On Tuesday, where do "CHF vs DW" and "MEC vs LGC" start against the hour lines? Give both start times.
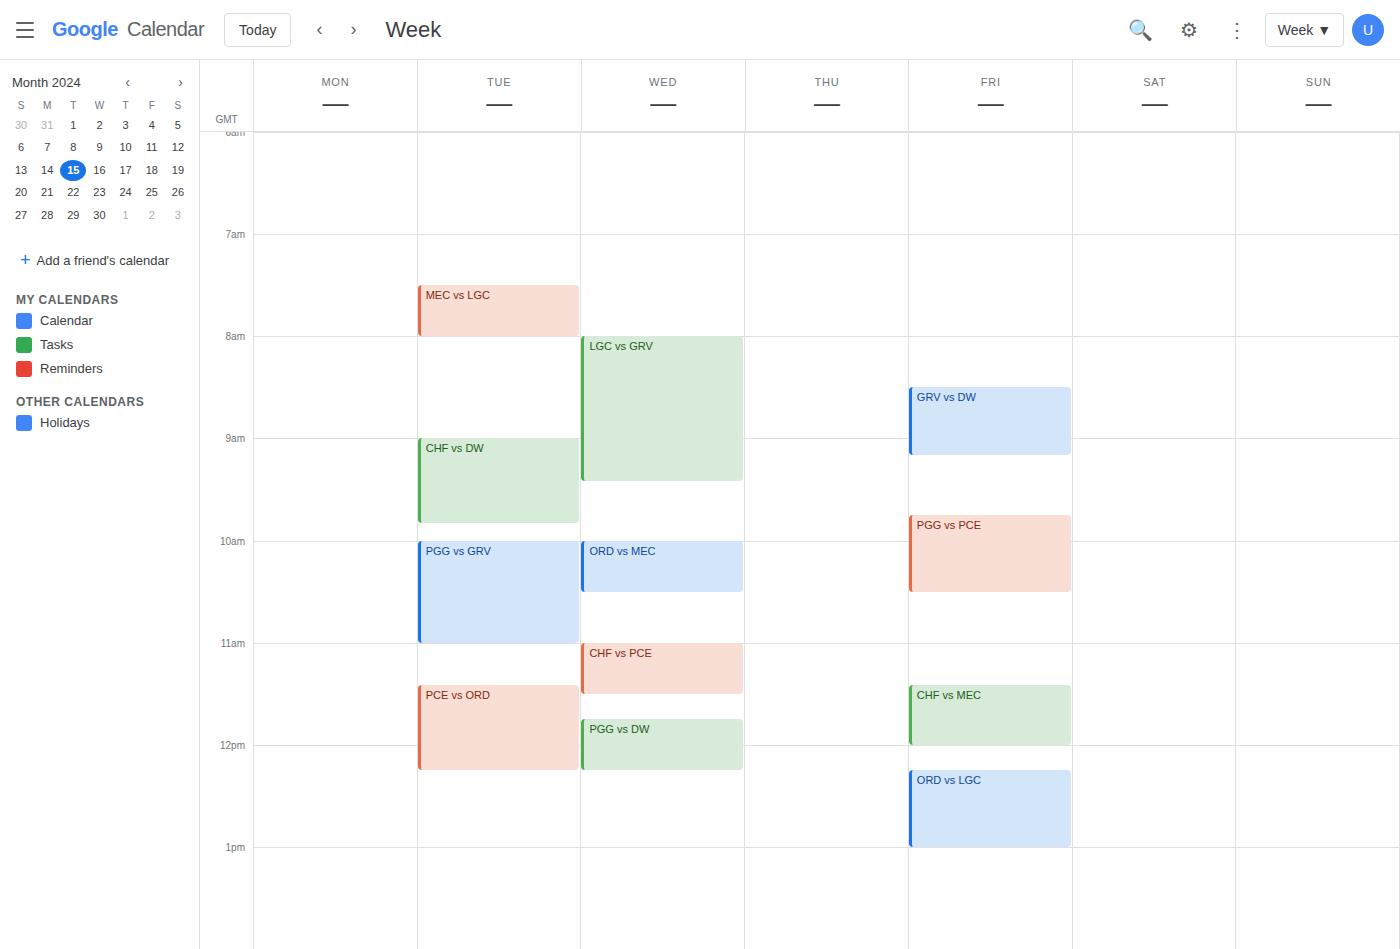
"CHF vs DW": 9:00 AM, exactly on the 9 AM line. "MEC vs LGC": 7:30 AM, halfway between the 7 AM and 8 AM lines.